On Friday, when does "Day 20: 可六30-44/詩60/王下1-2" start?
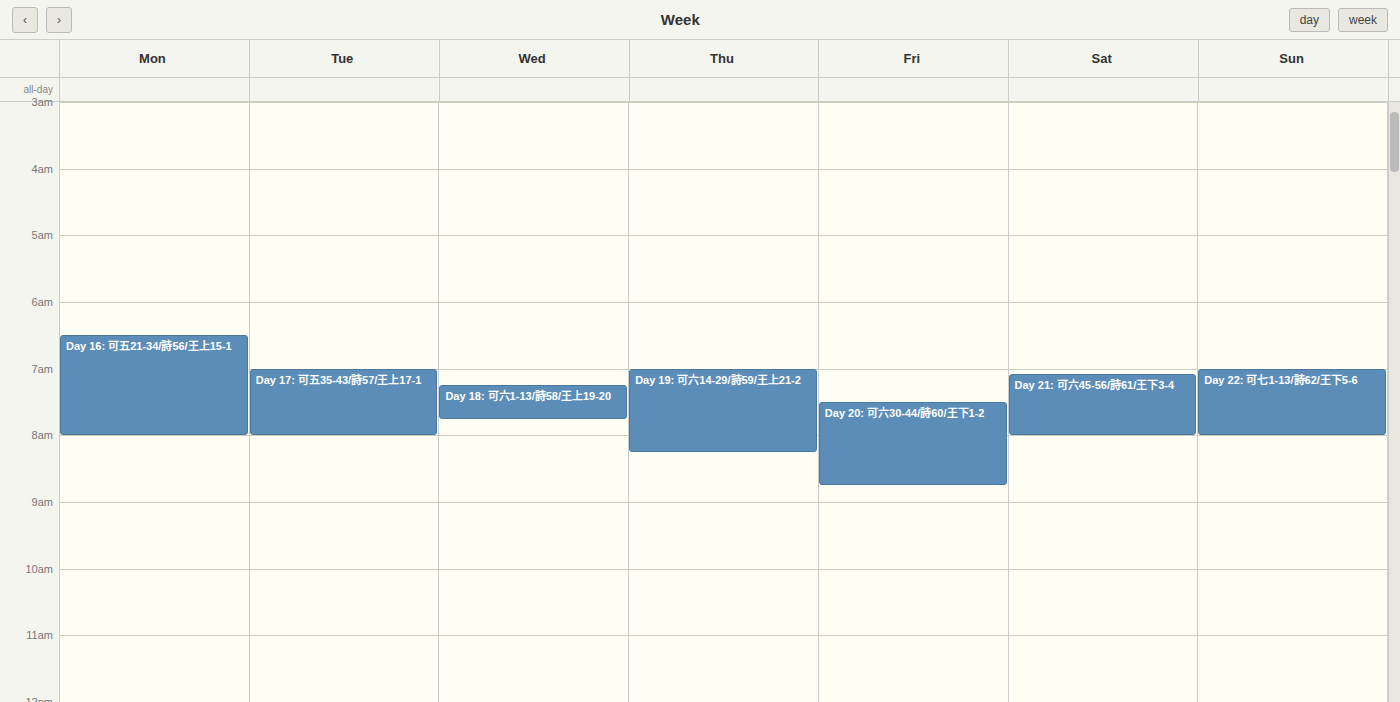
7:30 AM